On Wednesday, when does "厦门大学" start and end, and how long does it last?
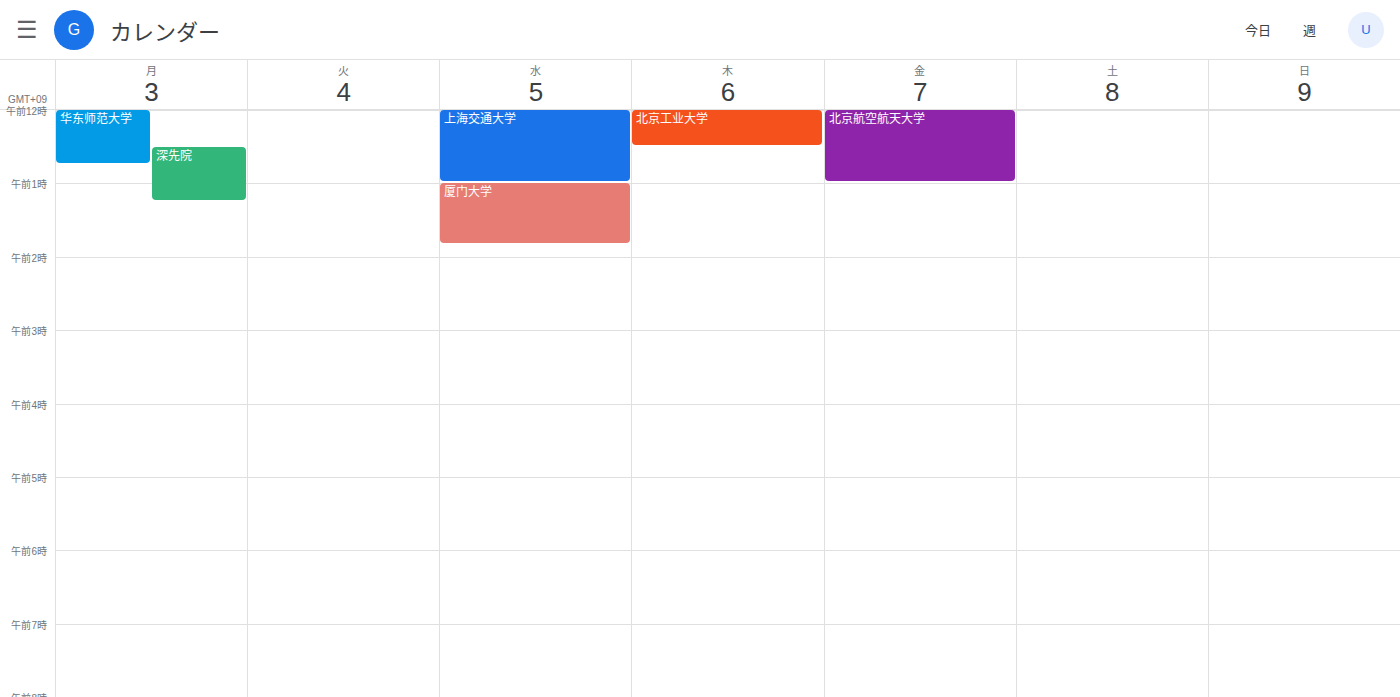
1:00 AM to 1:50 AM, 50 minutes